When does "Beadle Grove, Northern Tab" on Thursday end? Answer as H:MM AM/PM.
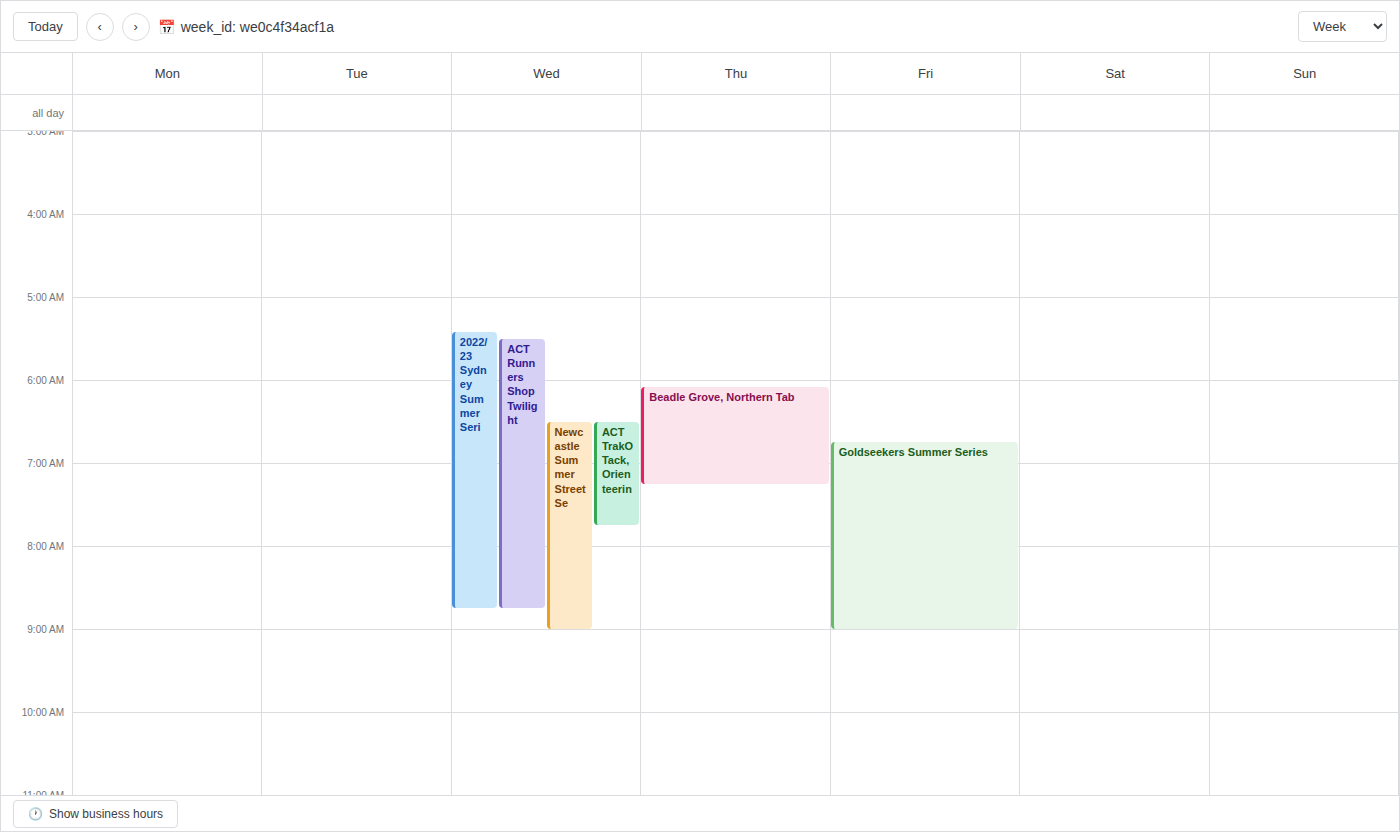
7:15 AM